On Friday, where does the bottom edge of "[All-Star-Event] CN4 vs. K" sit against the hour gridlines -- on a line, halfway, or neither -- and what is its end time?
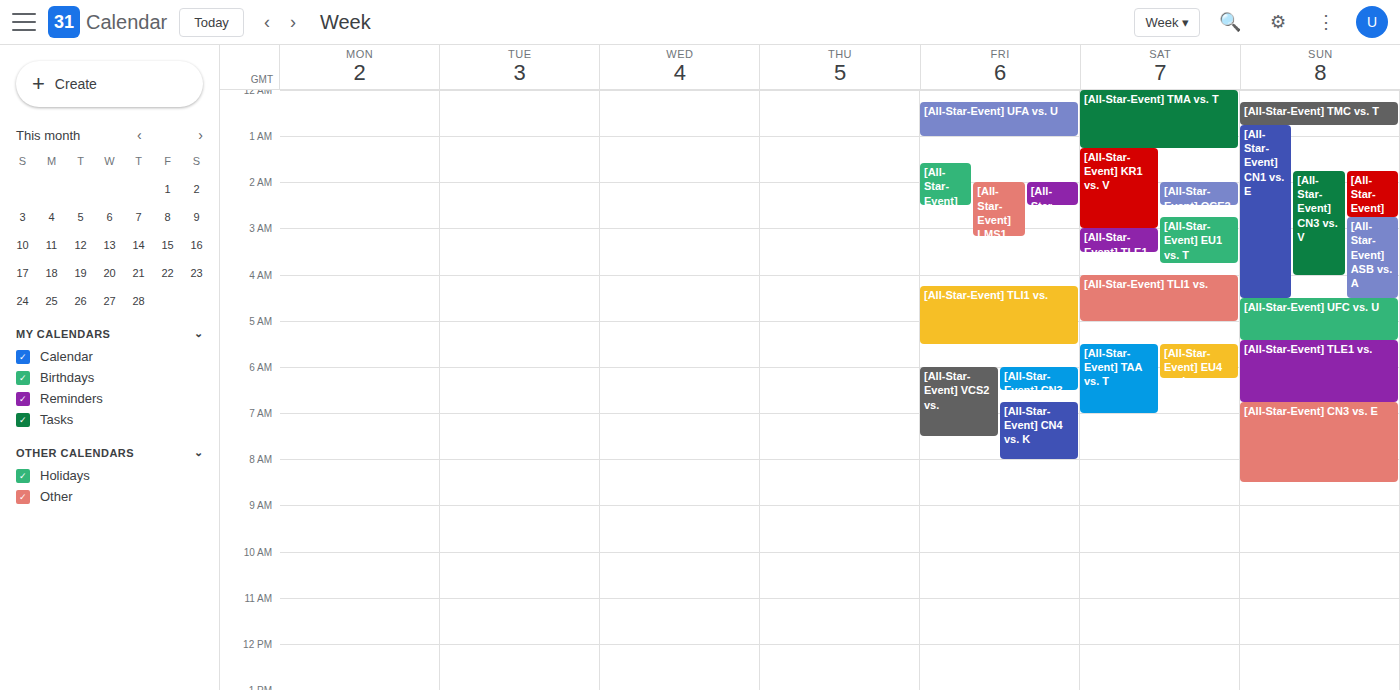
8:00 AM -- exactly on the 8 AM line.